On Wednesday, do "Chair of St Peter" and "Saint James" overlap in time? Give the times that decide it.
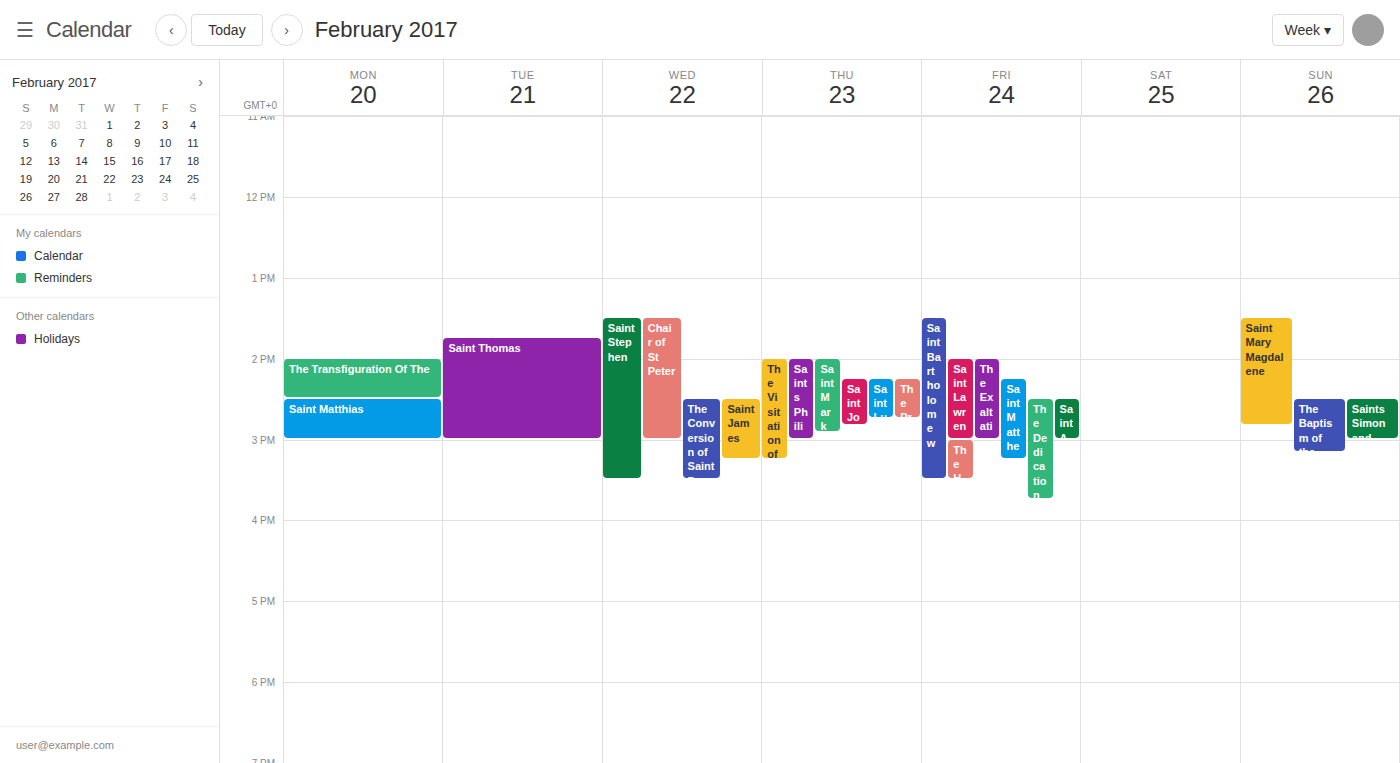
"Saint James" starts at 14:30, before "Chair of St Peter" ends at 15:00 -- they overlap.